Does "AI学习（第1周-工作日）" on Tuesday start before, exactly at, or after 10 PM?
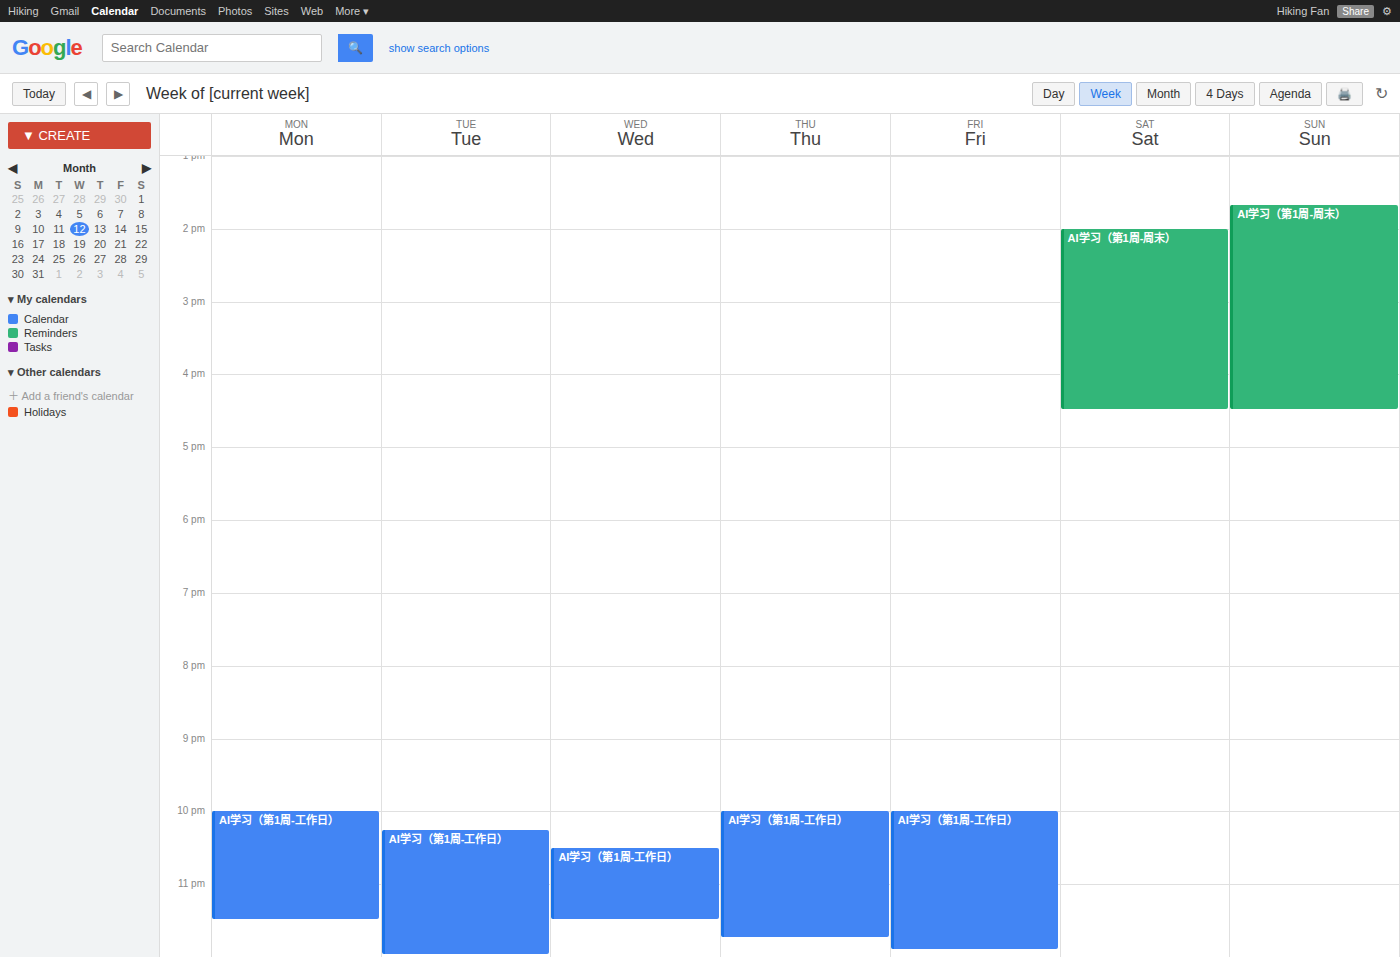
10:15 PM -- after 10 PM, 15 minutes below the 10 PM line.